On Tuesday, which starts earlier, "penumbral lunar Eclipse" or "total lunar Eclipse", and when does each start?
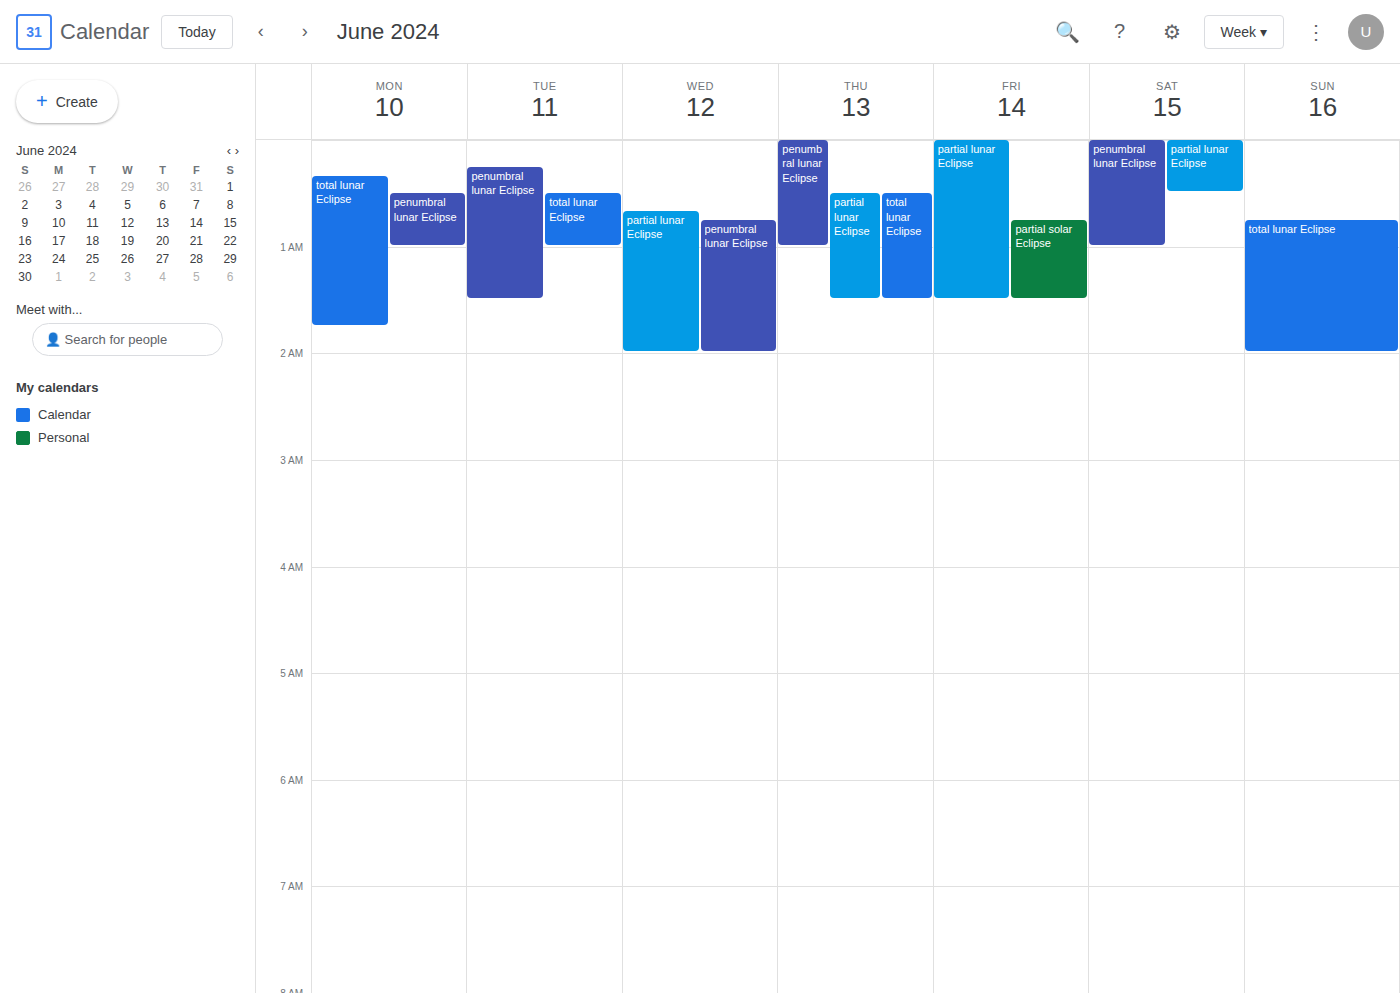
"penumbral lunar Eclipse" 12:15 AM; "total lunar Eclipse" 12:30 AM.